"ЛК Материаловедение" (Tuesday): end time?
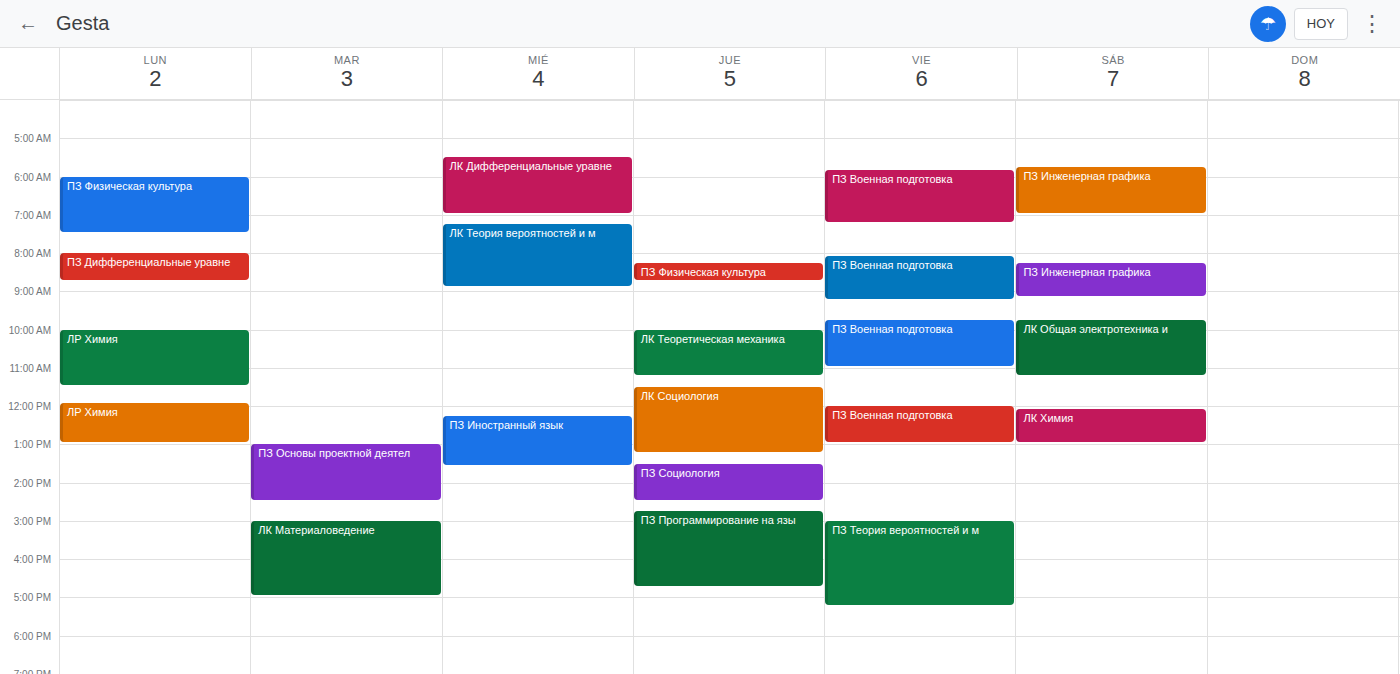
5:00 PM